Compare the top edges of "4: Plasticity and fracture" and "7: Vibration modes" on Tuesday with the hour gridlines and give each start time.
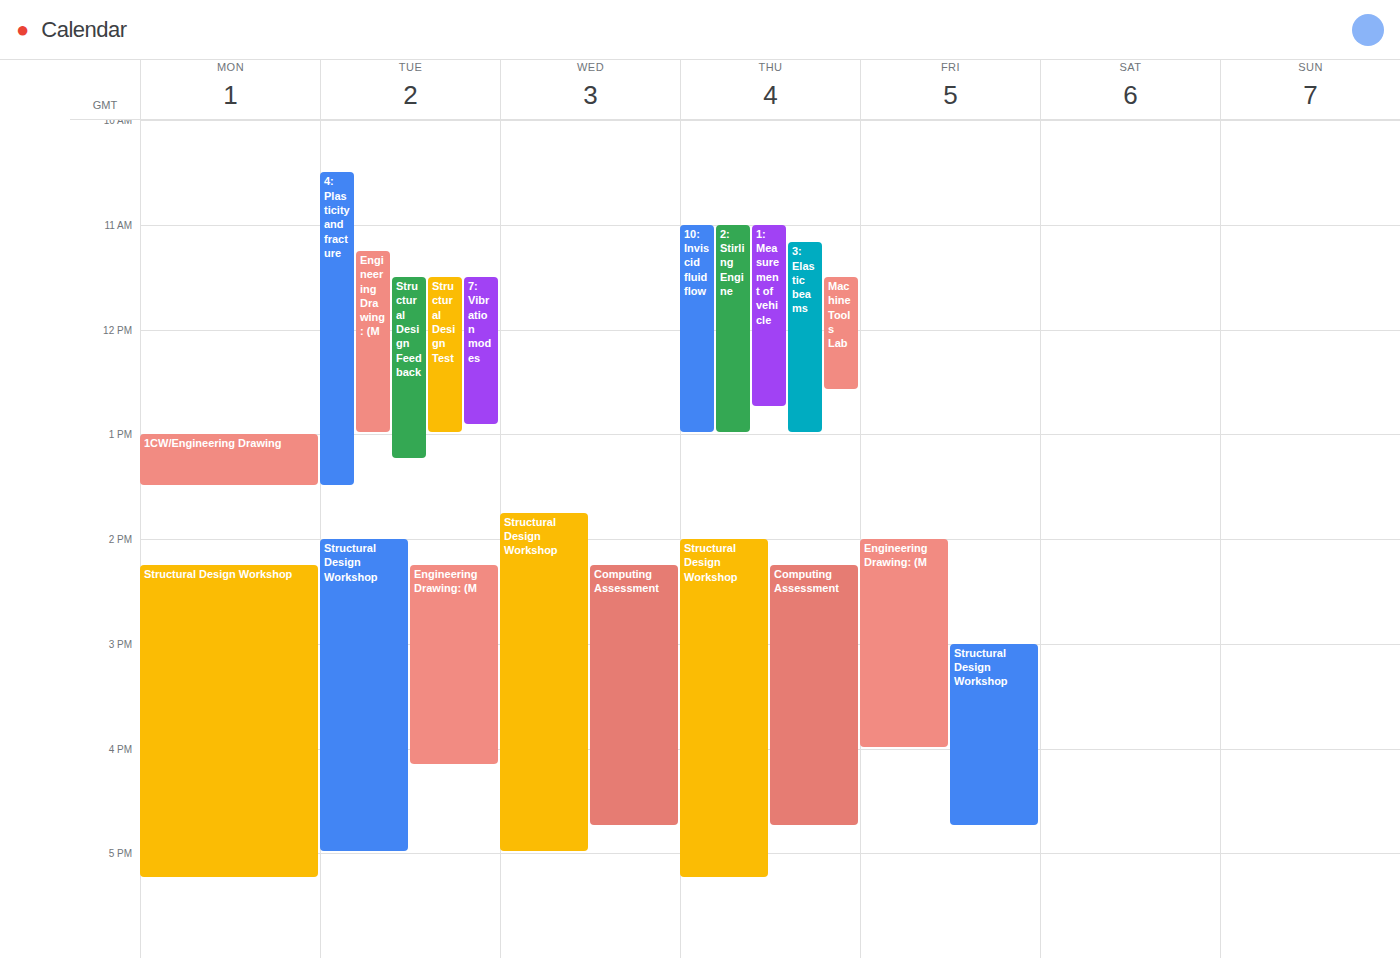
"4: Plasticity and fracture": 10:30 AM, halfway between the 10 AM and 11 AM lines. "7: Vibration modes": 11:30 AM, halfway between the 11 AM and 12 PM lines.